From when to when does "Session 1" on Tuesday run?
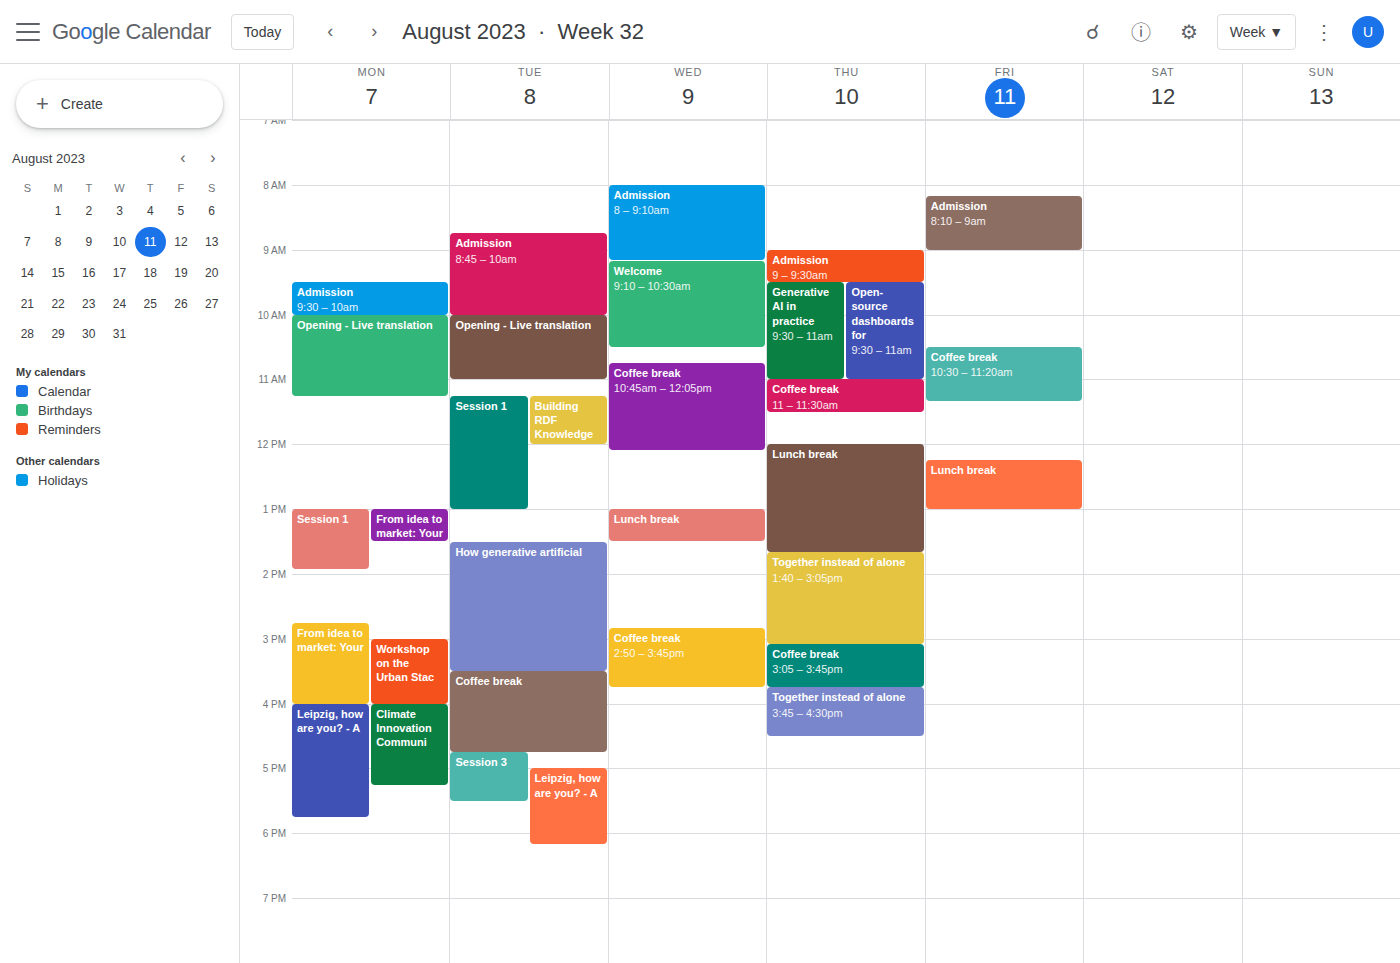
11:15 AM to 1:00 PM